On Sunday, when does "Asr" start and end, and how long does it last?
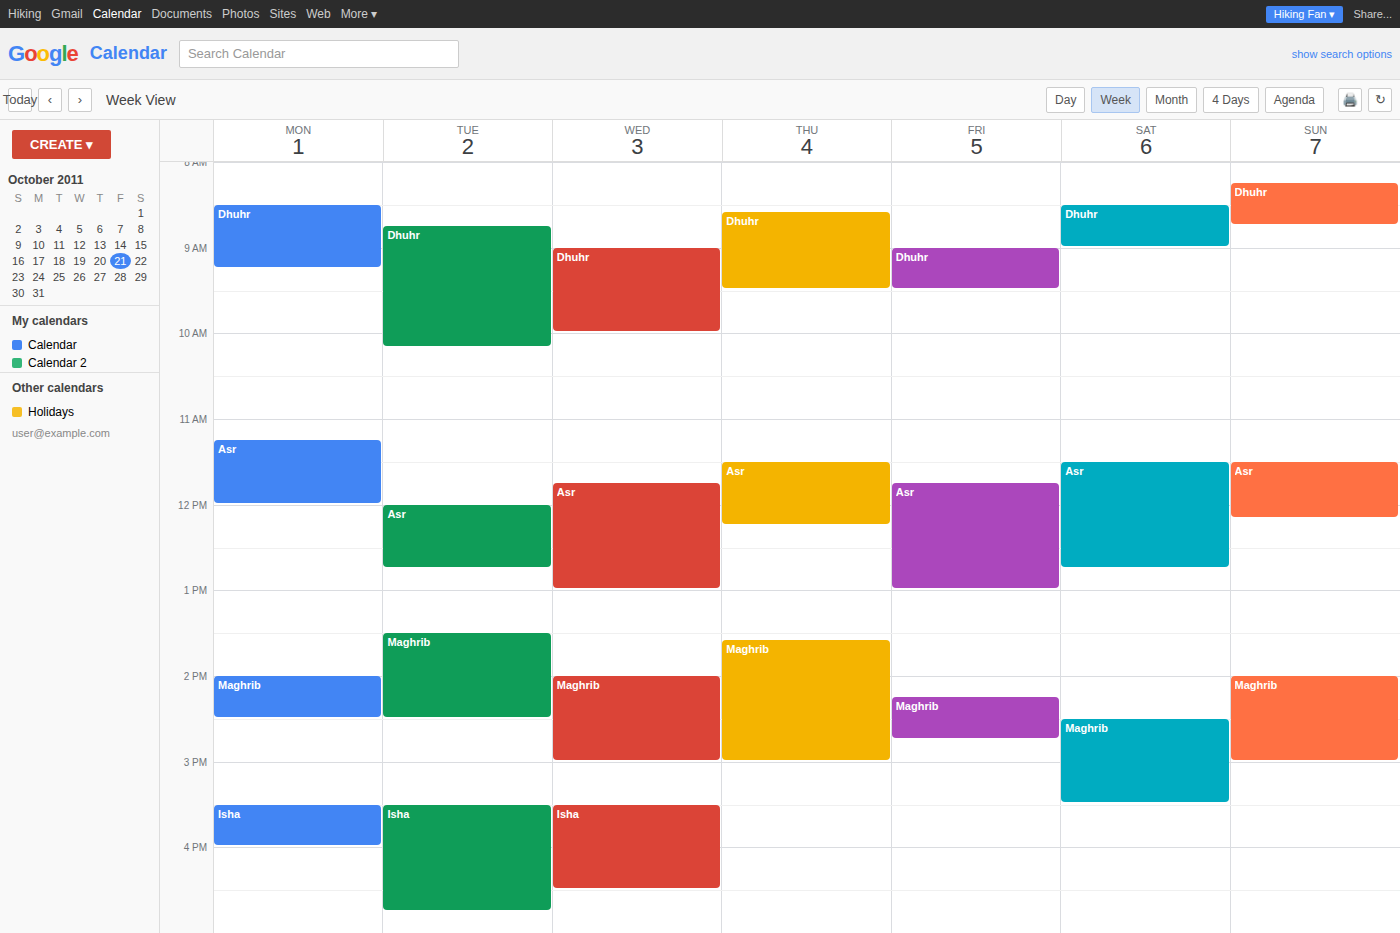
11:30 AM to 12:10 PM, 40 minutes